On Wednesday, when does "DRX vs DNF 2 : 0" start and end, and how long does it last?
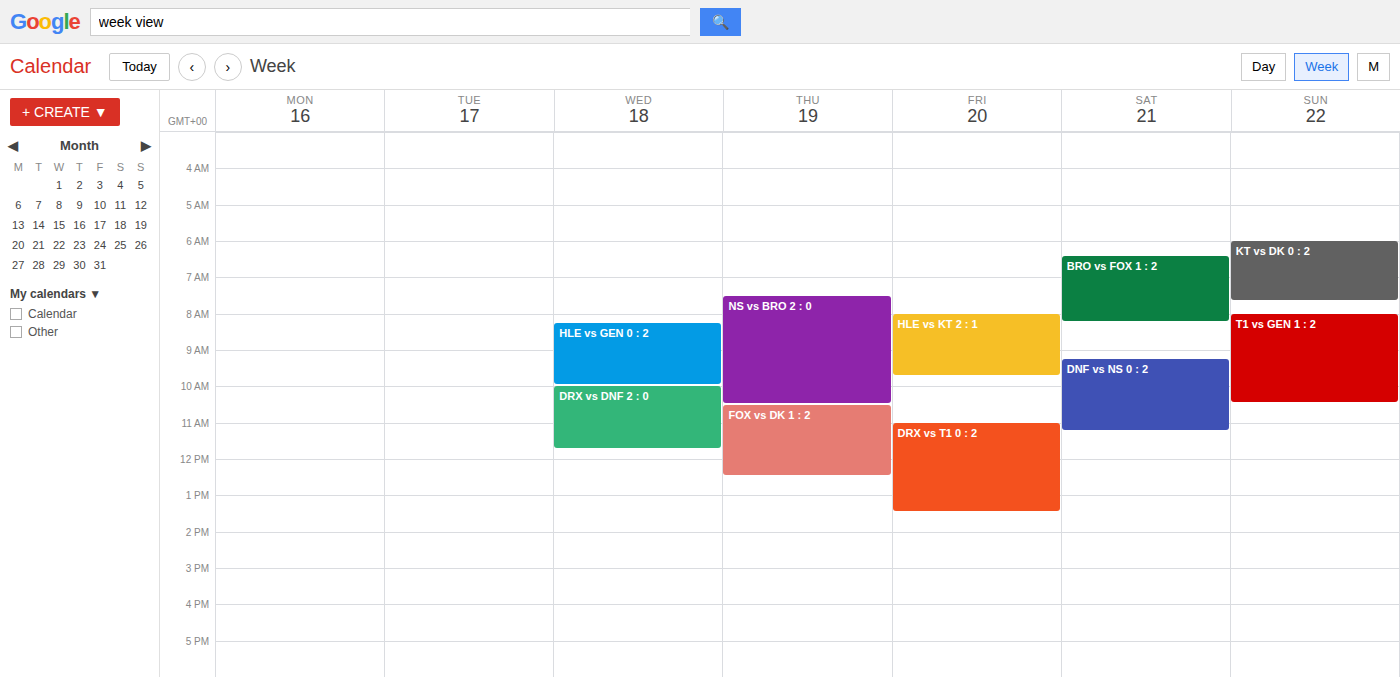
10:00 AM to 11:45 AM, 1 hour 45 minutes